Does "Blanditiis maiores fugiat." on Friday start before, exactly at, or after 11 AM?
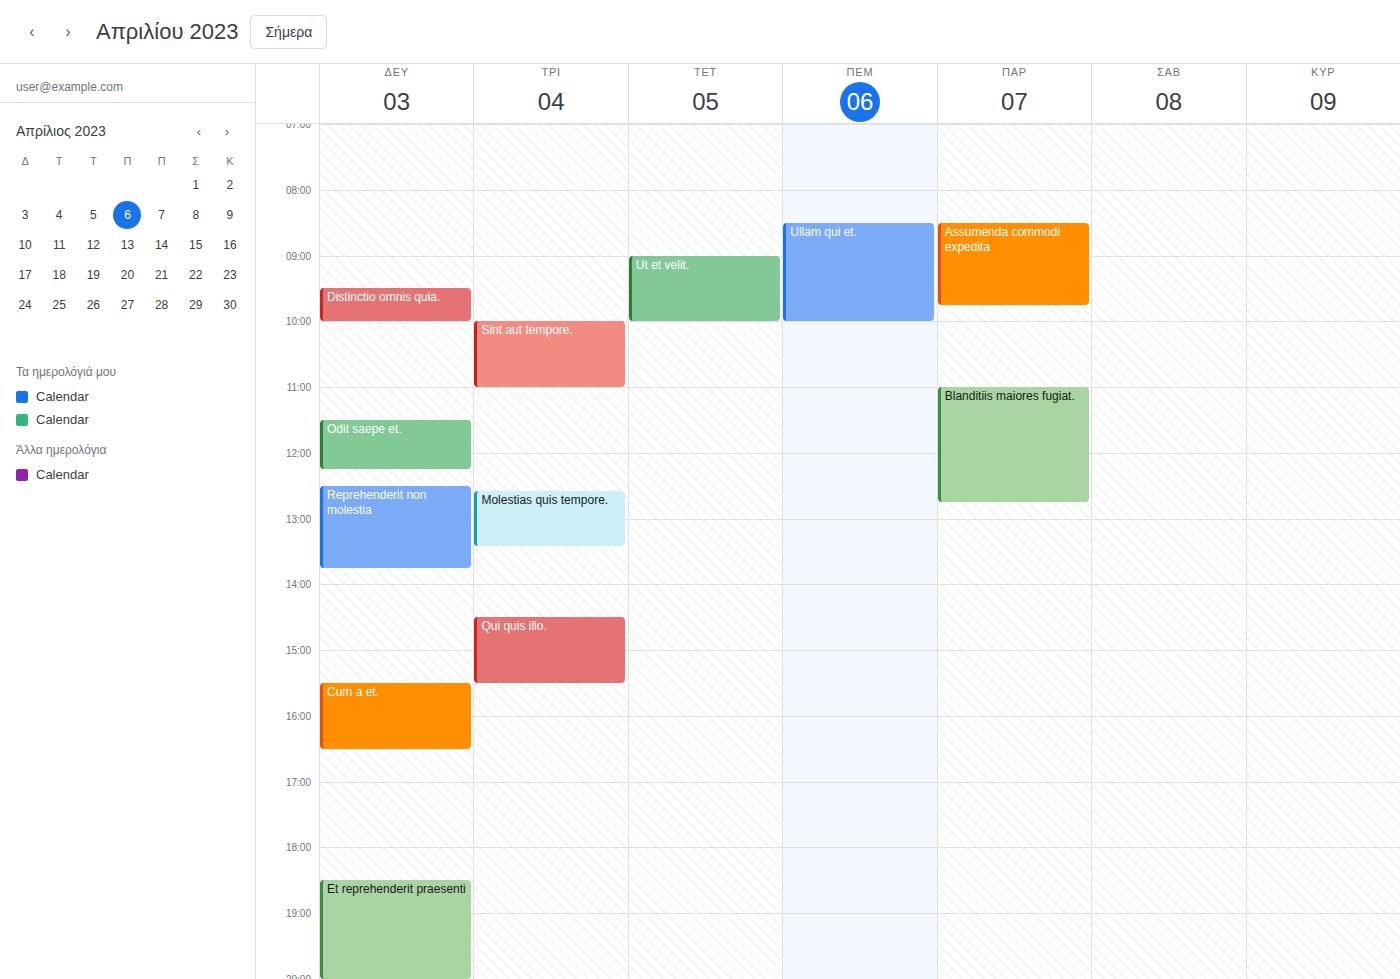
11:00 AM -- exactly at 11 AM, on the 11 AM line.